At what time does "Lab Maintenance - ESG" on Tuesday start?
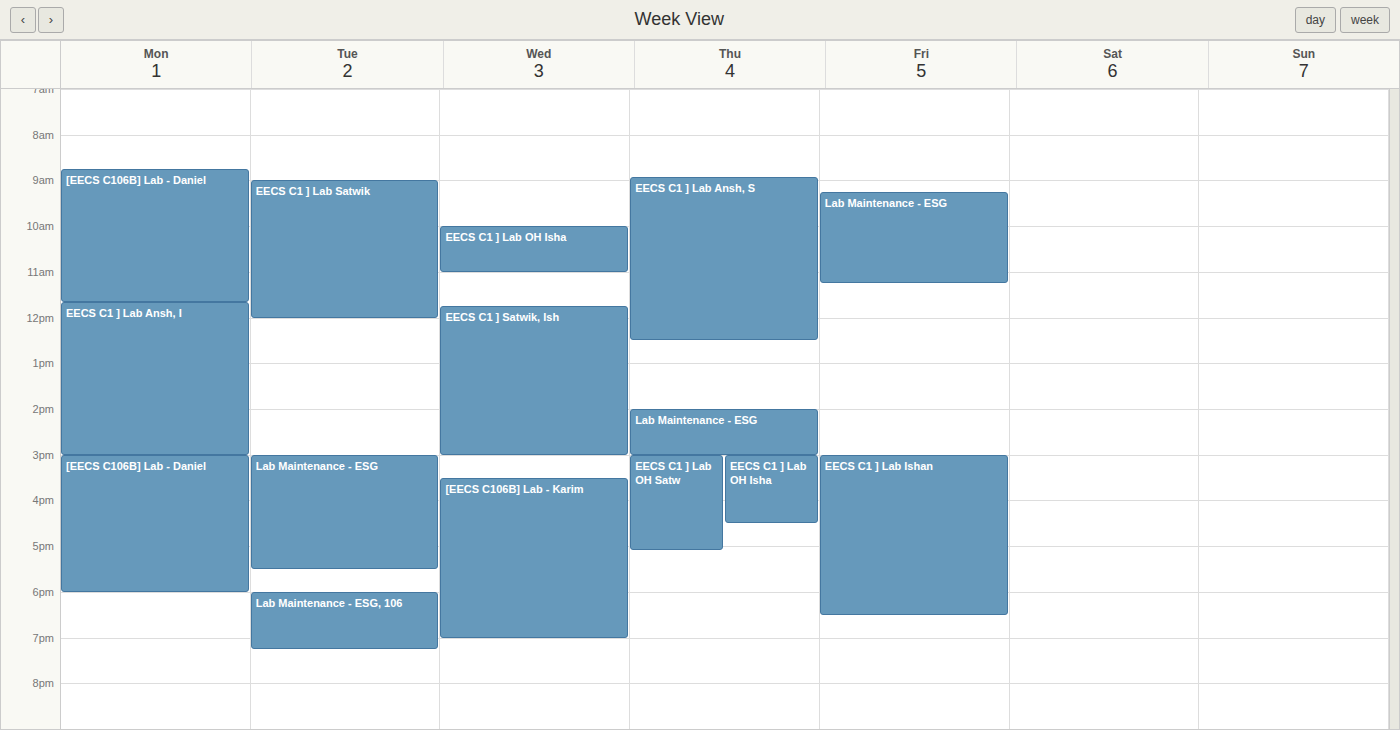
3:00 PM